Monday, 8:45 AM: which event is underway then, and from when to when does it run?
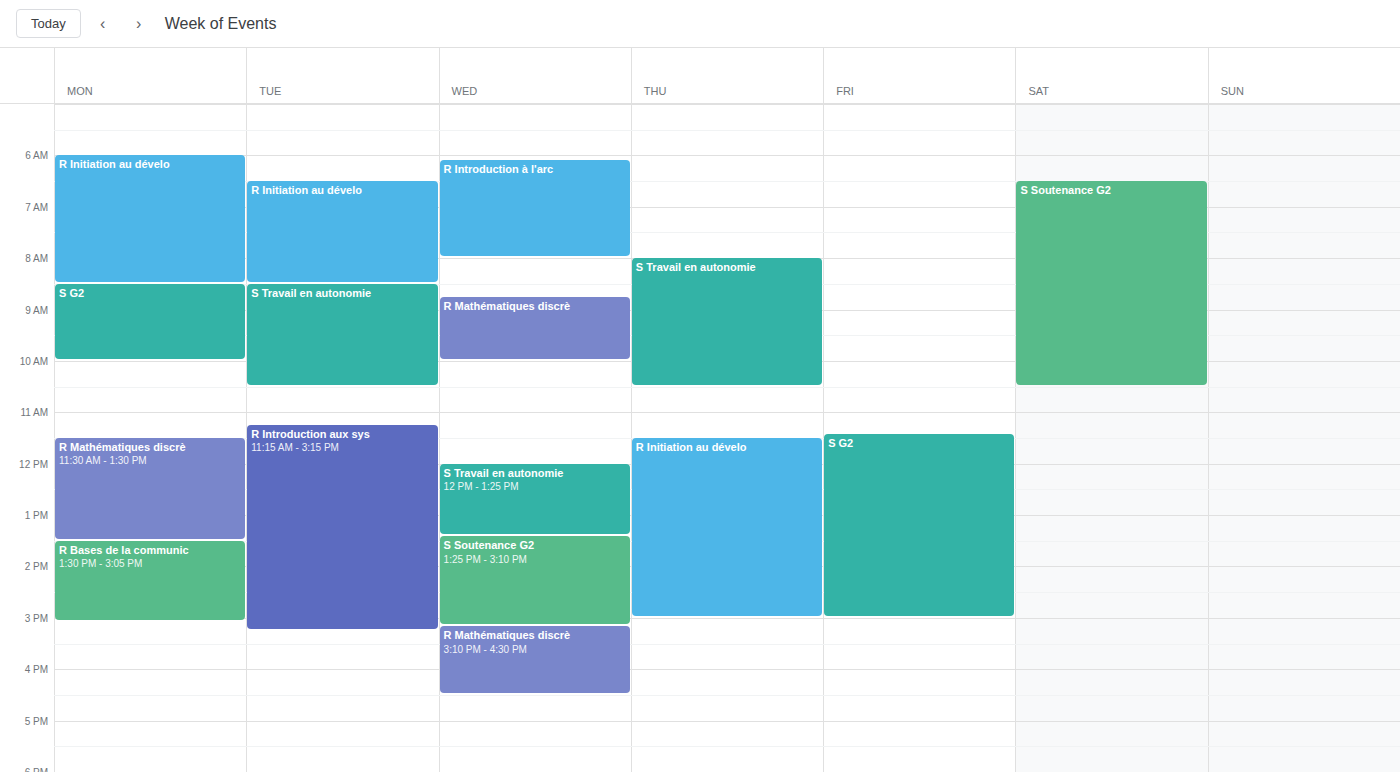
"S G2", 8:30 AM to 10:00 AM